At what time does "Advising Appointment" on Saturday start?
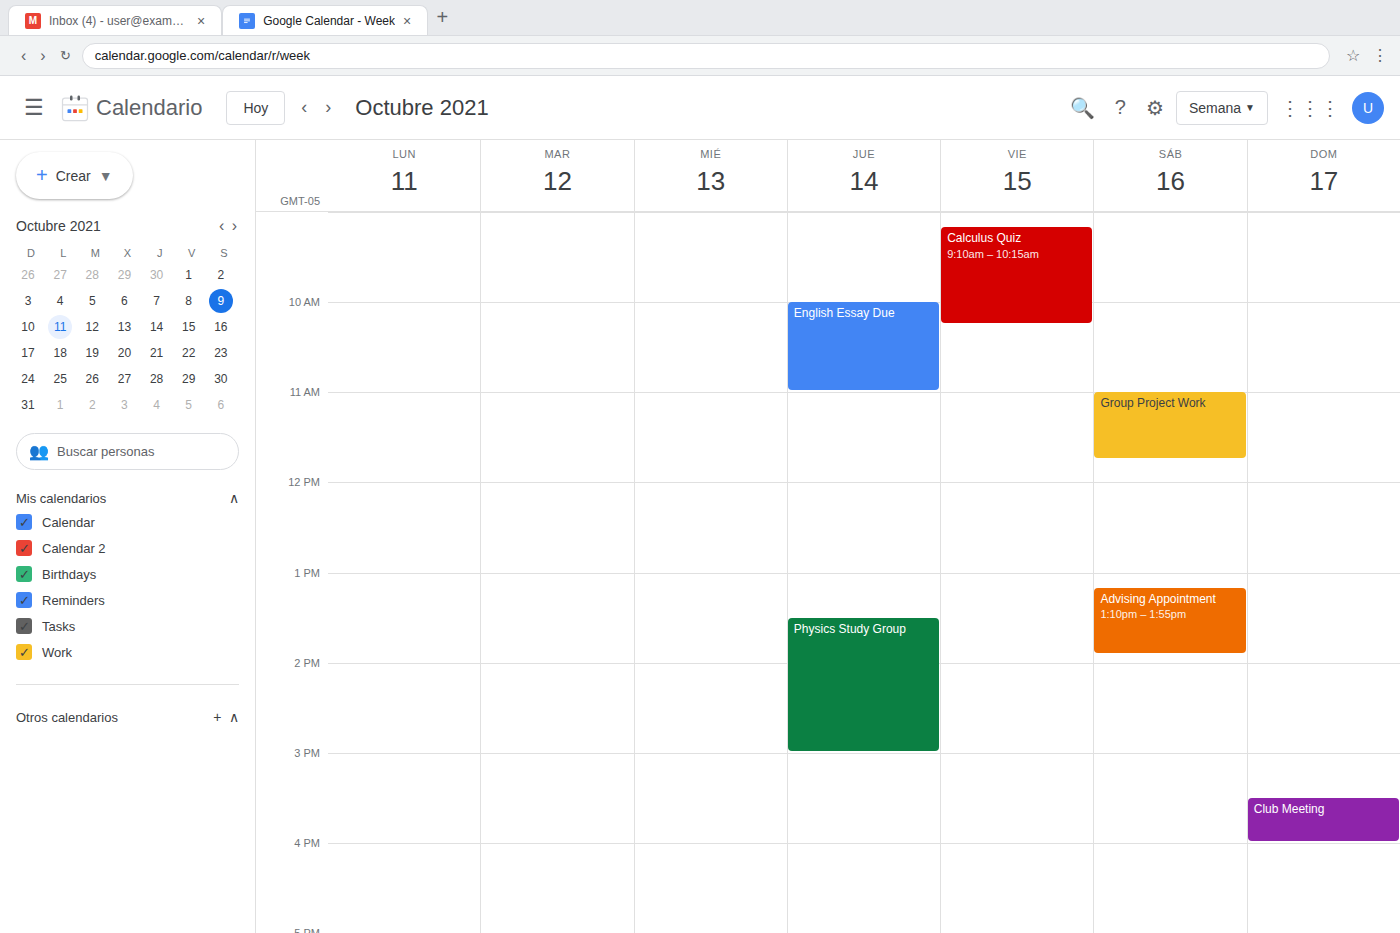
1:10 PM